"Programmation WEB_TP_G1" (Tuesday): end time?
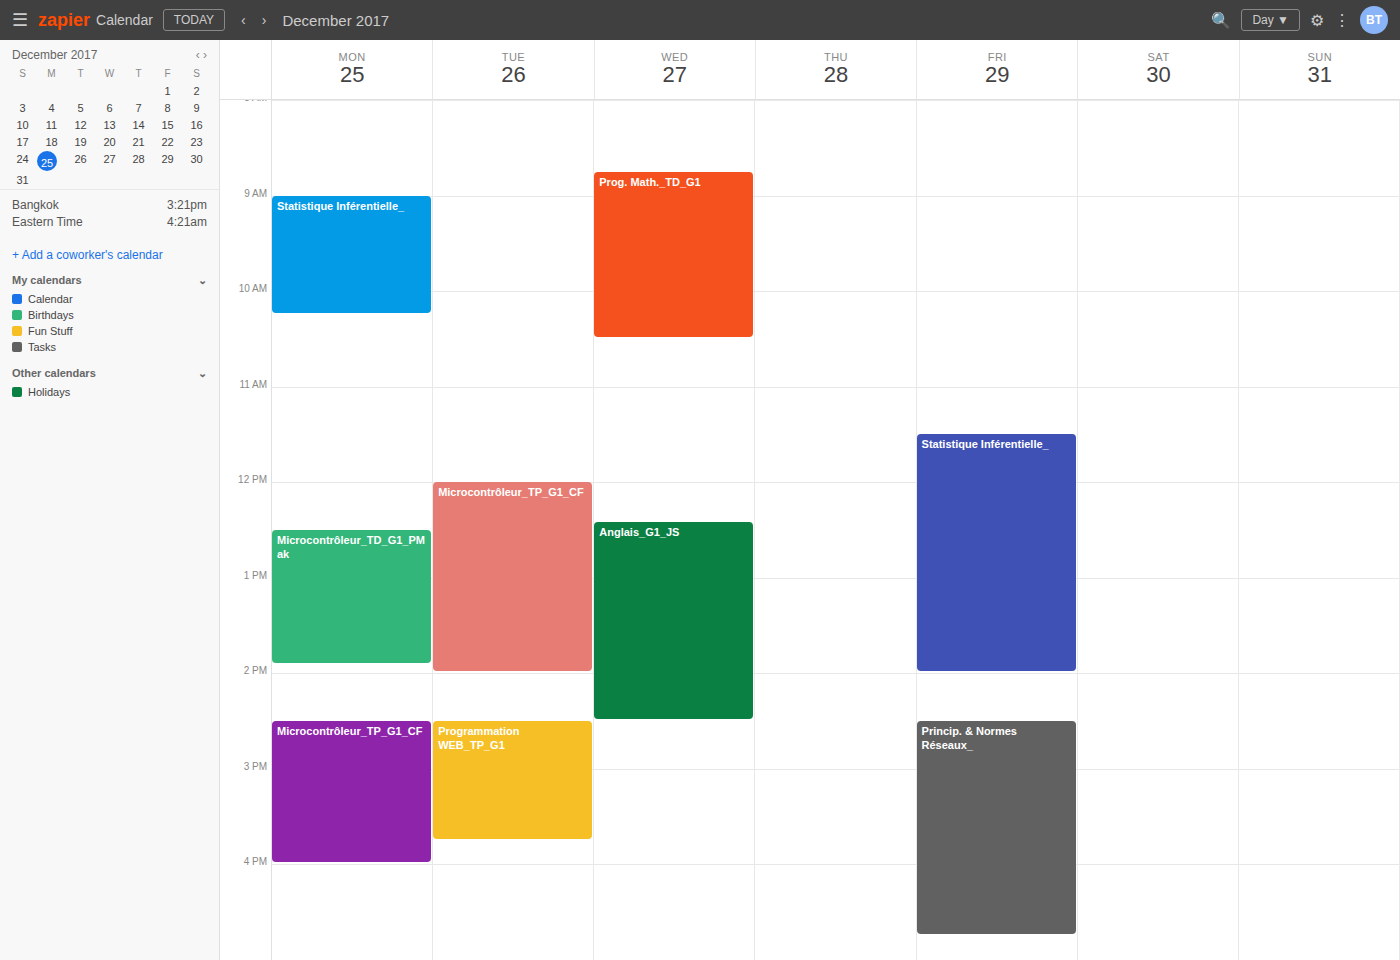
3:45 PM